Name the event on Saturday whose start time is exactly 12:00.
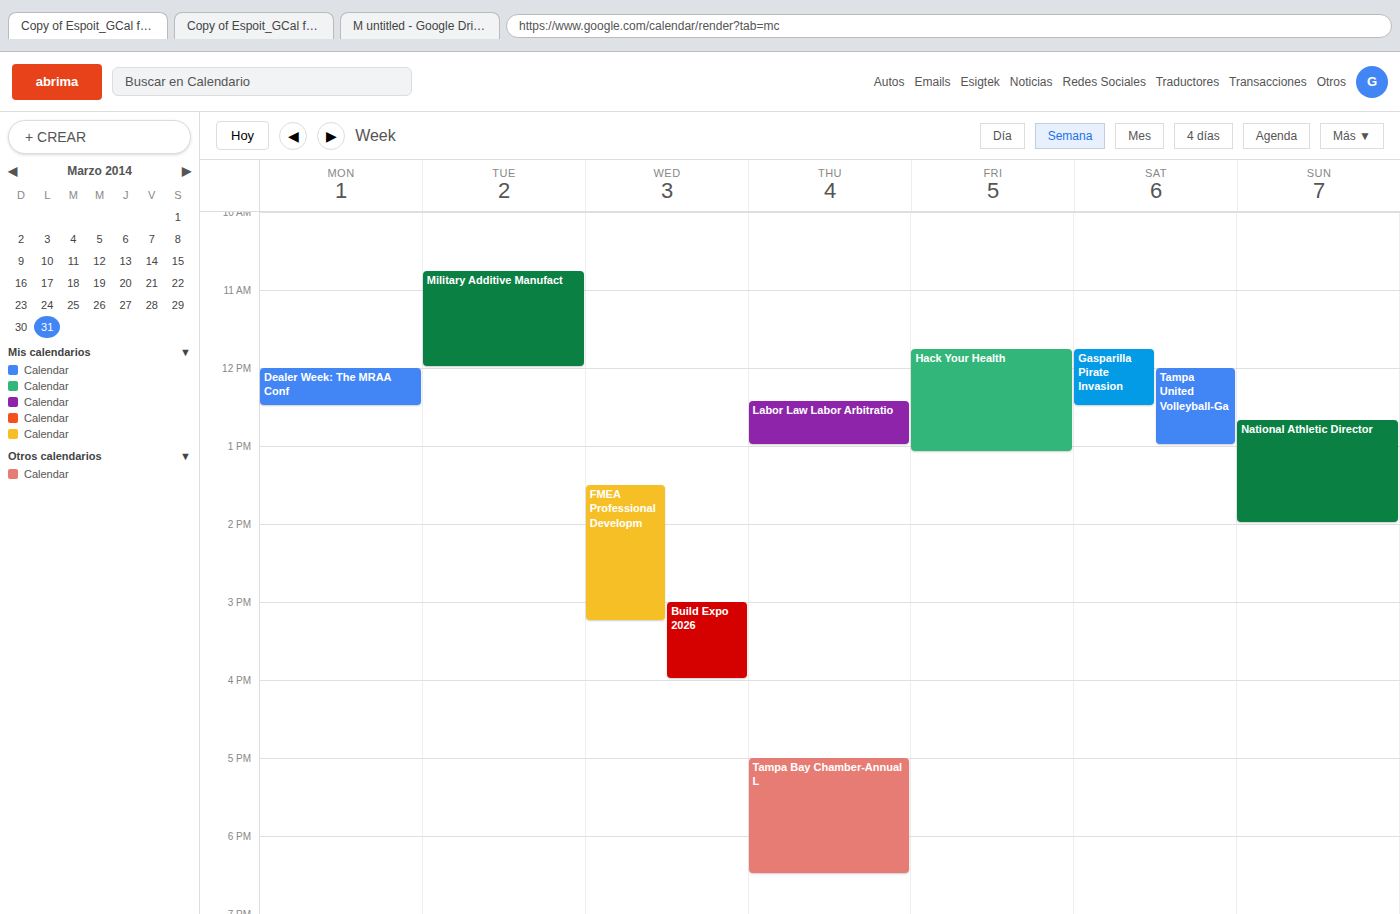
"Tampa United Volleyball-Ga"